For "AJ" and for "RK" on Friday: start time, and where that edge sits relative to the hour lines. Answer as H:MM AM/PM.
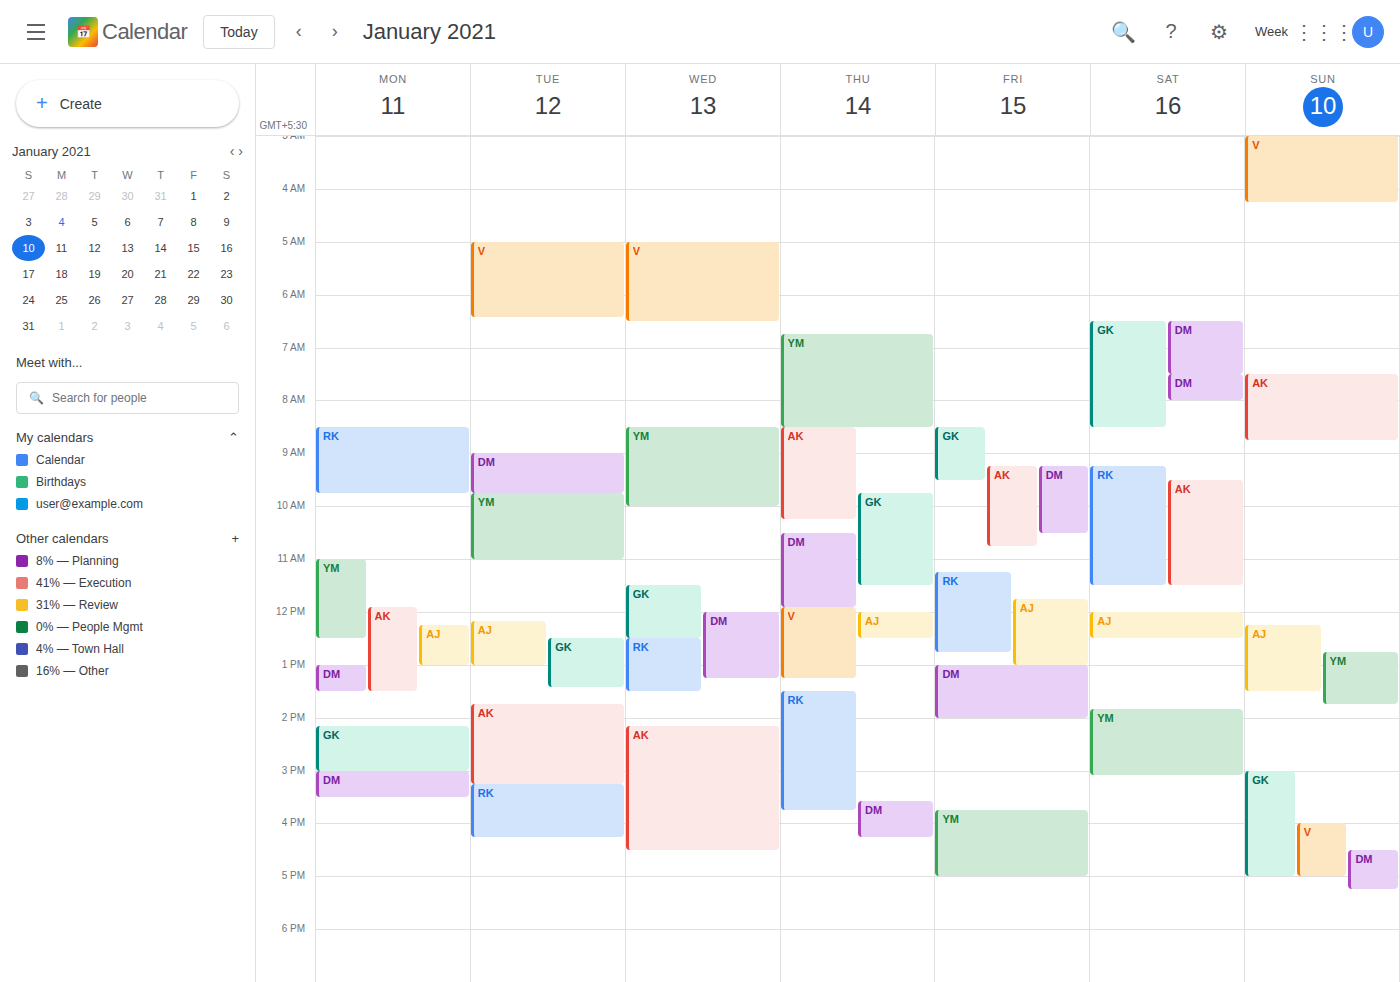
"AJ": 11:45 AM, neither: three quarters of the way from the 11 AM line to the 12 PM line. "RK": 11:15 AM, neither: a quarter of the way from the 11 AM line to the 12 PM line.